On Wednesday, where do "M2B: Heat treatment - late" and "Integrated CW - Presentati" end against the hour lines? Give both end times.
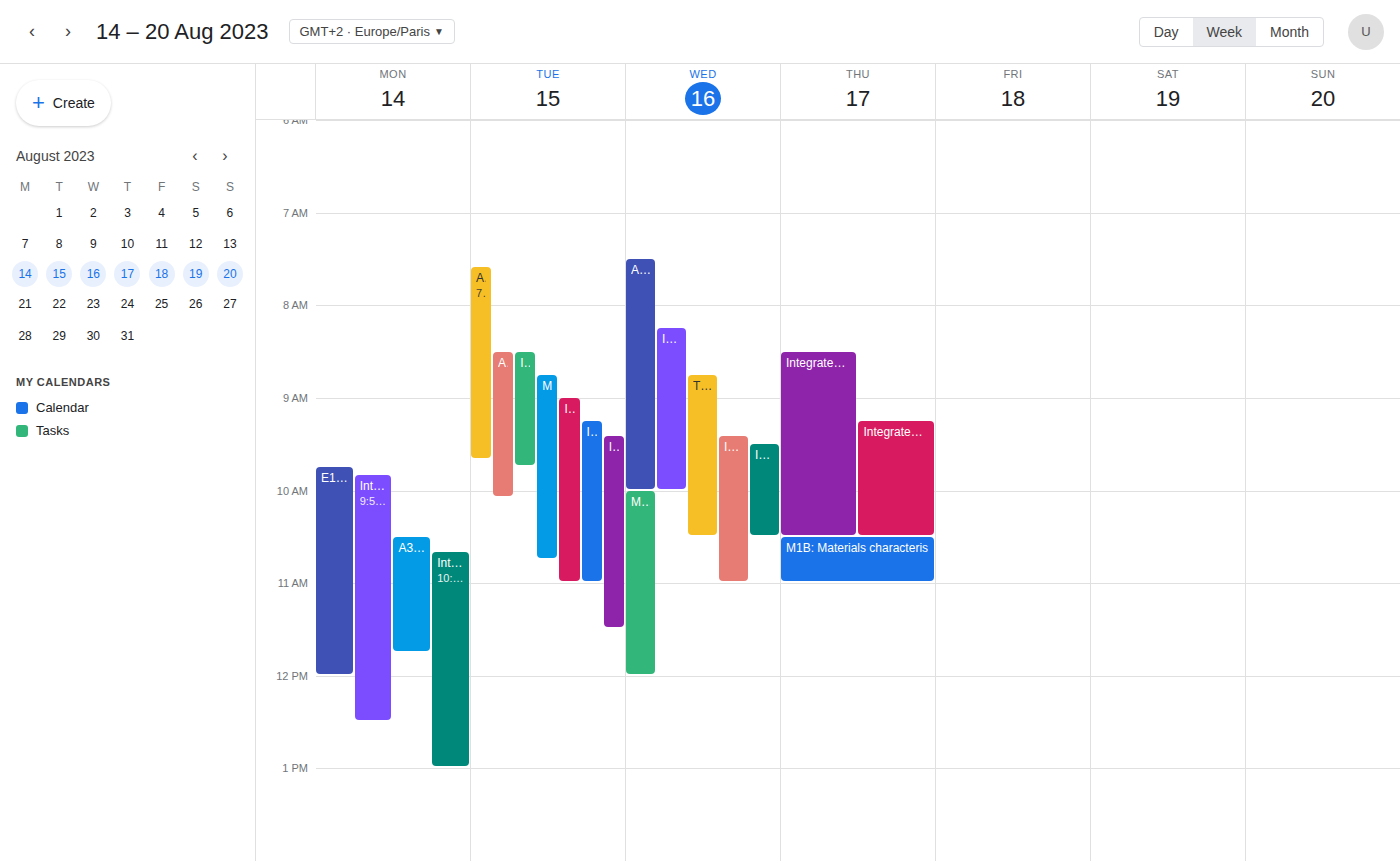
"M2B: Heat treatment - late": 12:00, exactly on the 12:00 line. "Integrated CW - Presentati": 11:00, exactly on the 11:00 line.